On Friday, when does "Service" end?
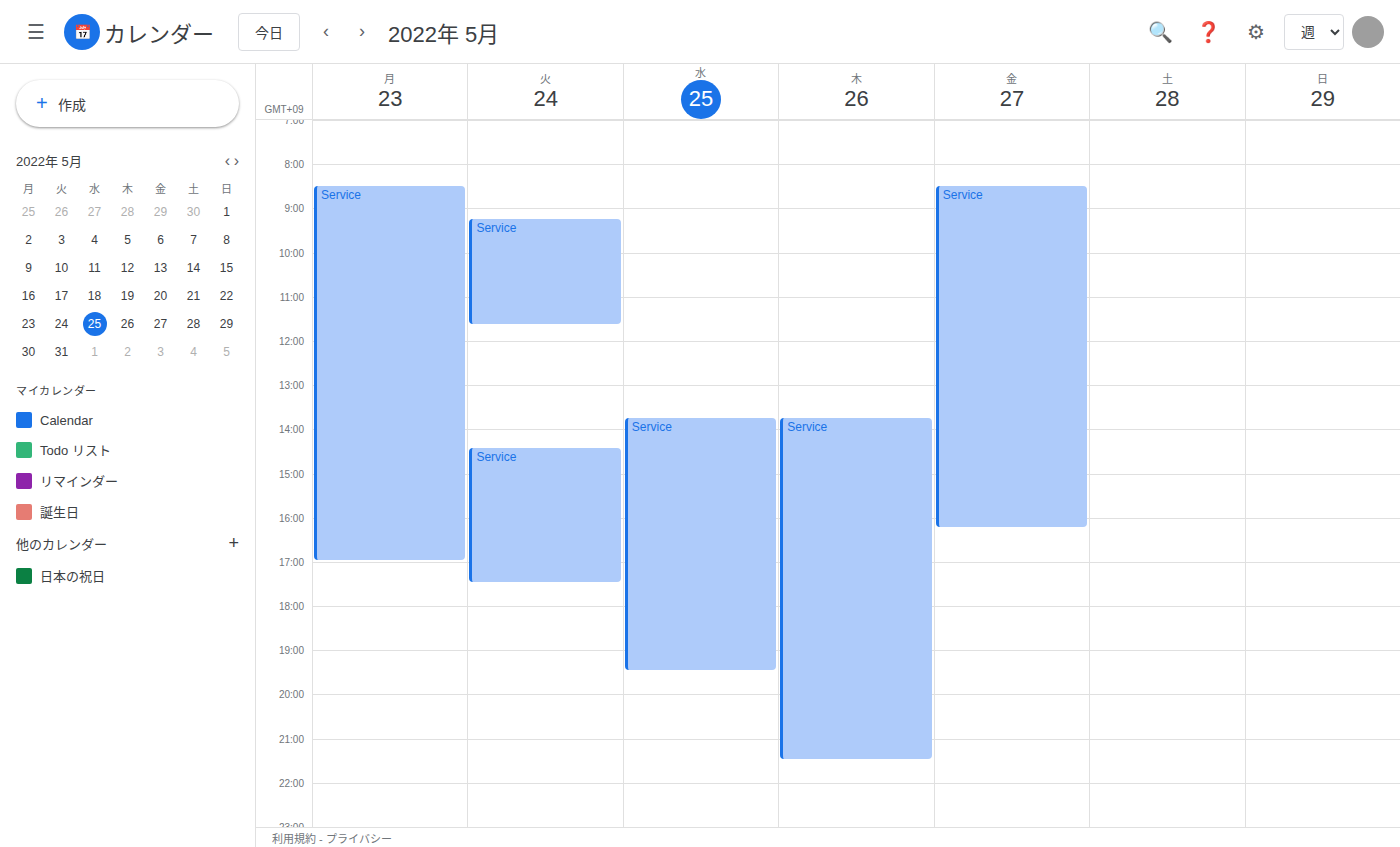
4:15 PM